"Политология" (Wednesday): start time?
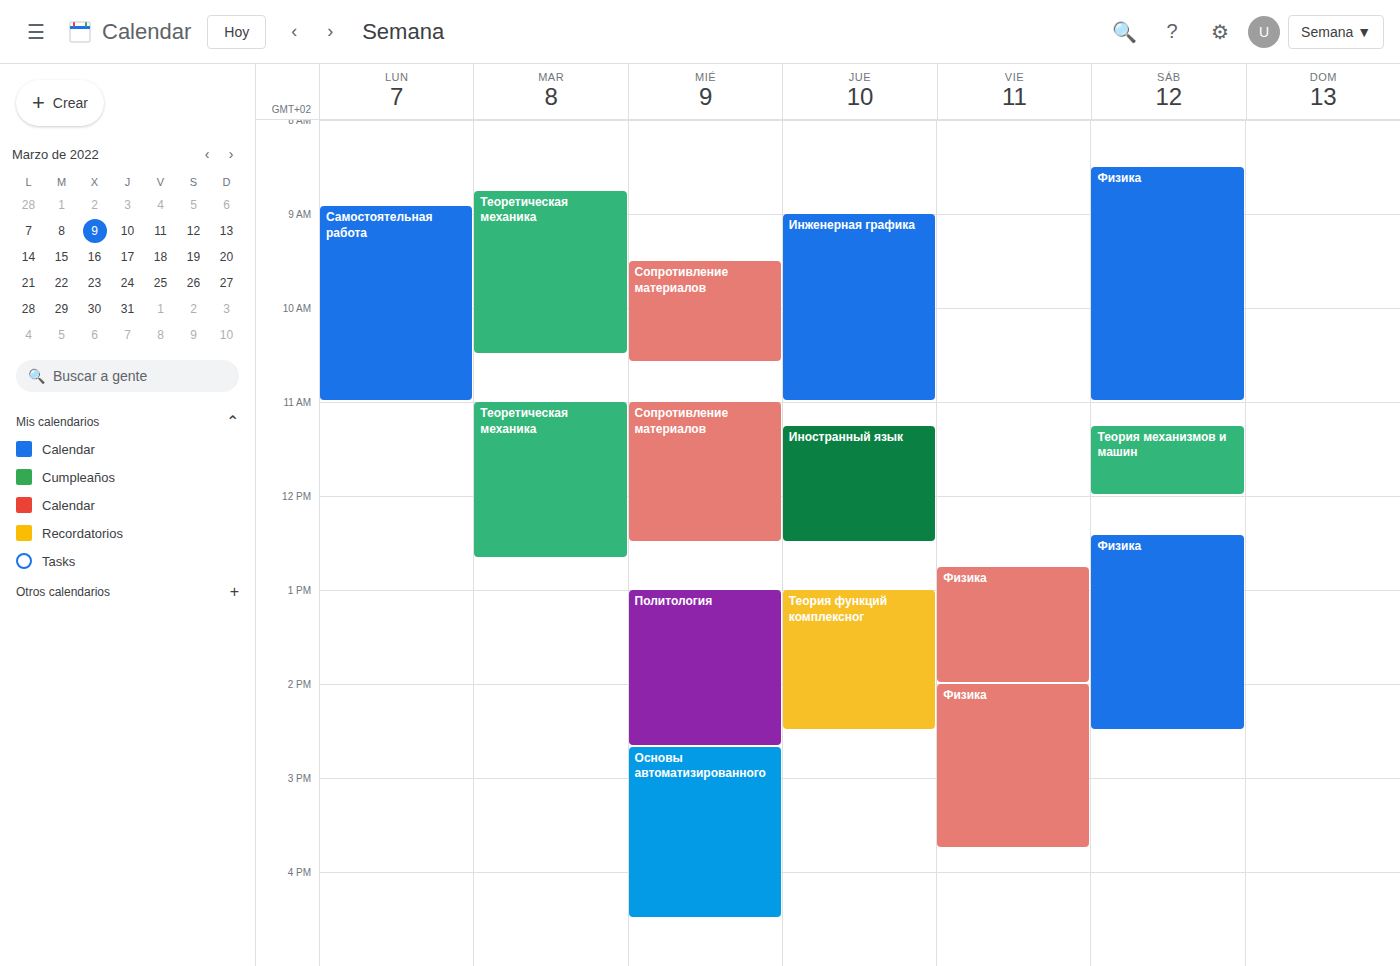
1:00 PM